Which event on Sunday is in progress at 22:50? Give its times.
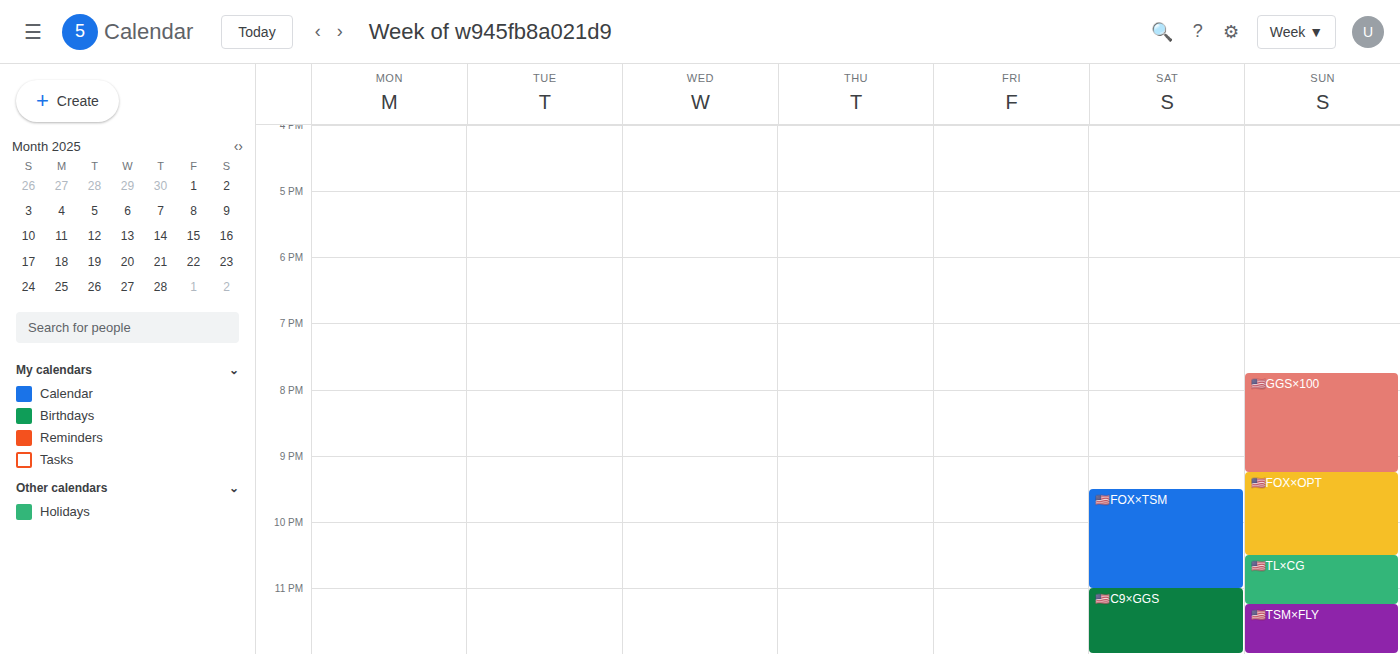
"🇺🇸TL×CG", 22:30 to 23:15